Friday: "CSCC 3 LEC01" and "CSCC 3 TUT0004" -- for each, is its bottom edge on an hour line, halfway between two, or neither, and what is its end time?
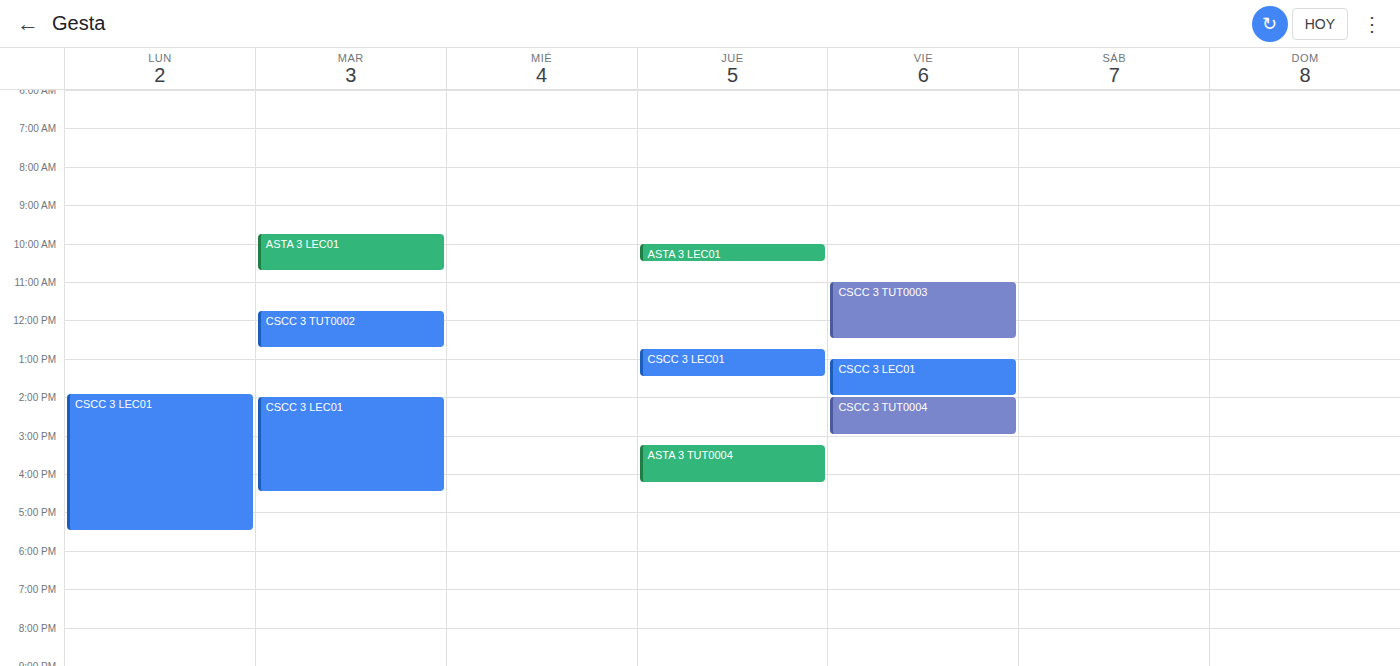
"CSCC 3 LEC01": 2:00 PM, exactly on the 2 PM line. "CSCC 3 TUT0004": 3:00 PM, exactly on the 3 PM line.